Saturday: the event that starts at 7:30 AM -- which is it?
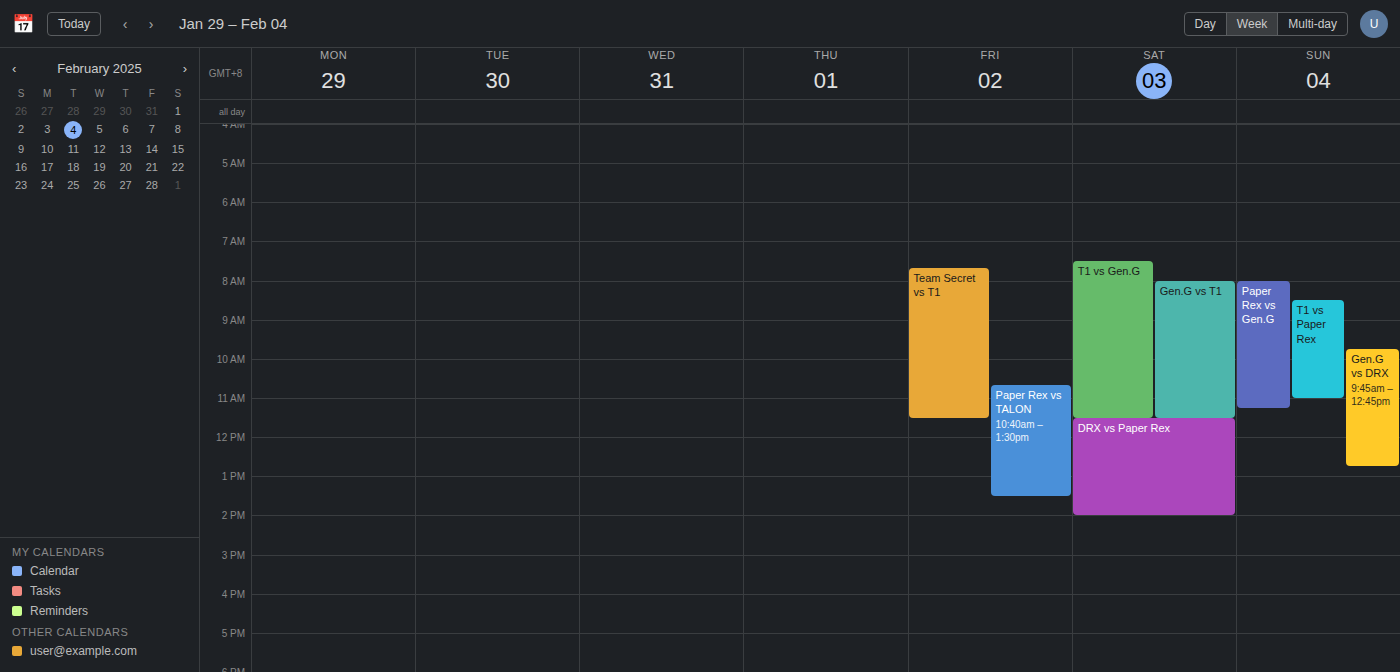
"T1 vs Gen.G"